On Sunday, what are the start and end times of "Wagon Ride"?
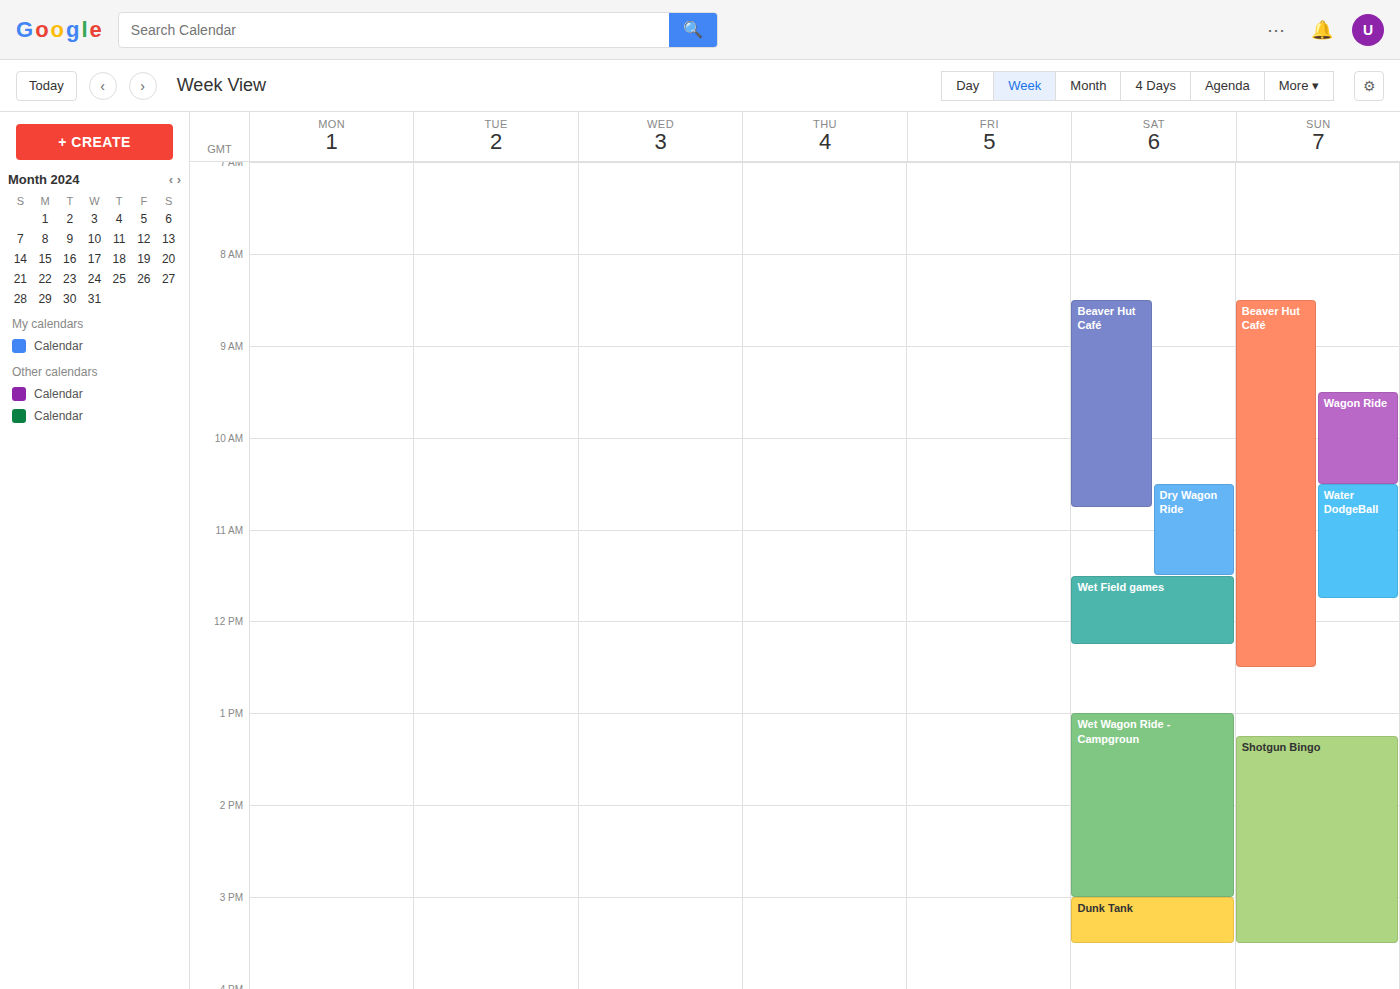
9:30 AM to 10:30 AM